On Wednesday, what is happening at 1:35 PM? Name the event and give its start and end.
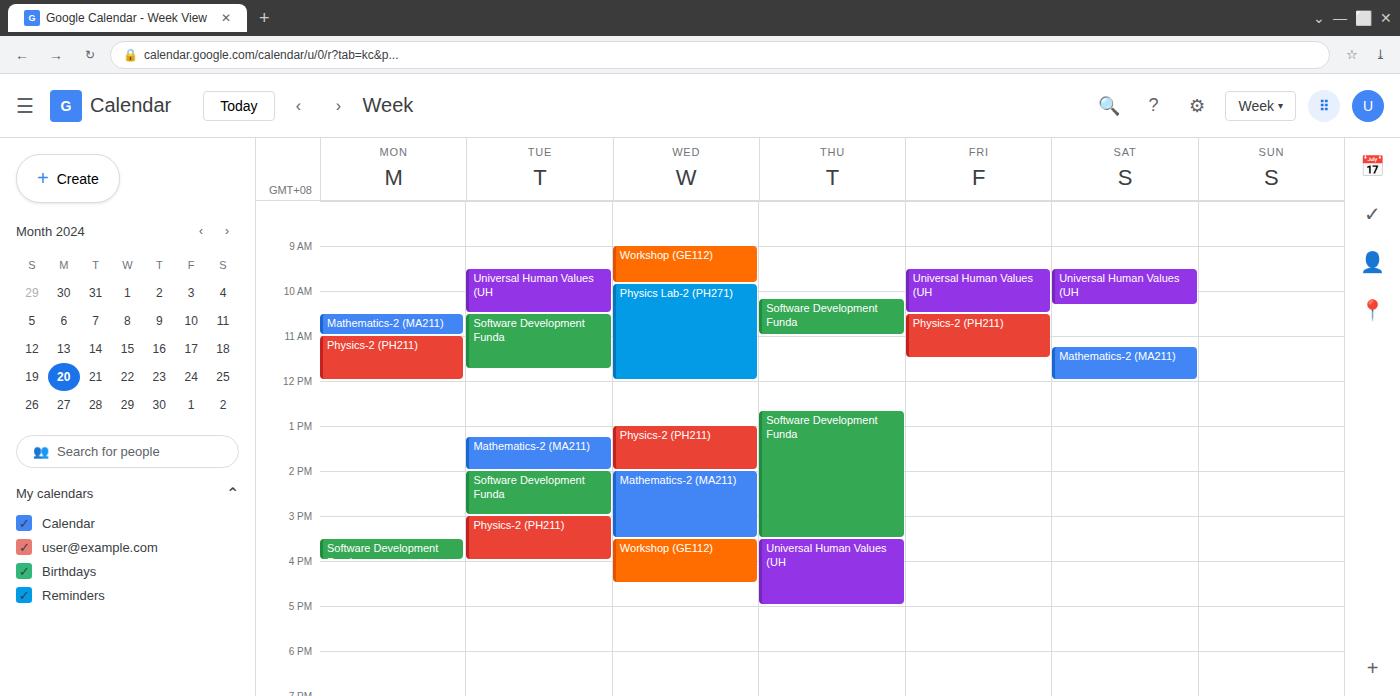
"Physics-2 (PH211)", 1:00 PM to 2:00 PM